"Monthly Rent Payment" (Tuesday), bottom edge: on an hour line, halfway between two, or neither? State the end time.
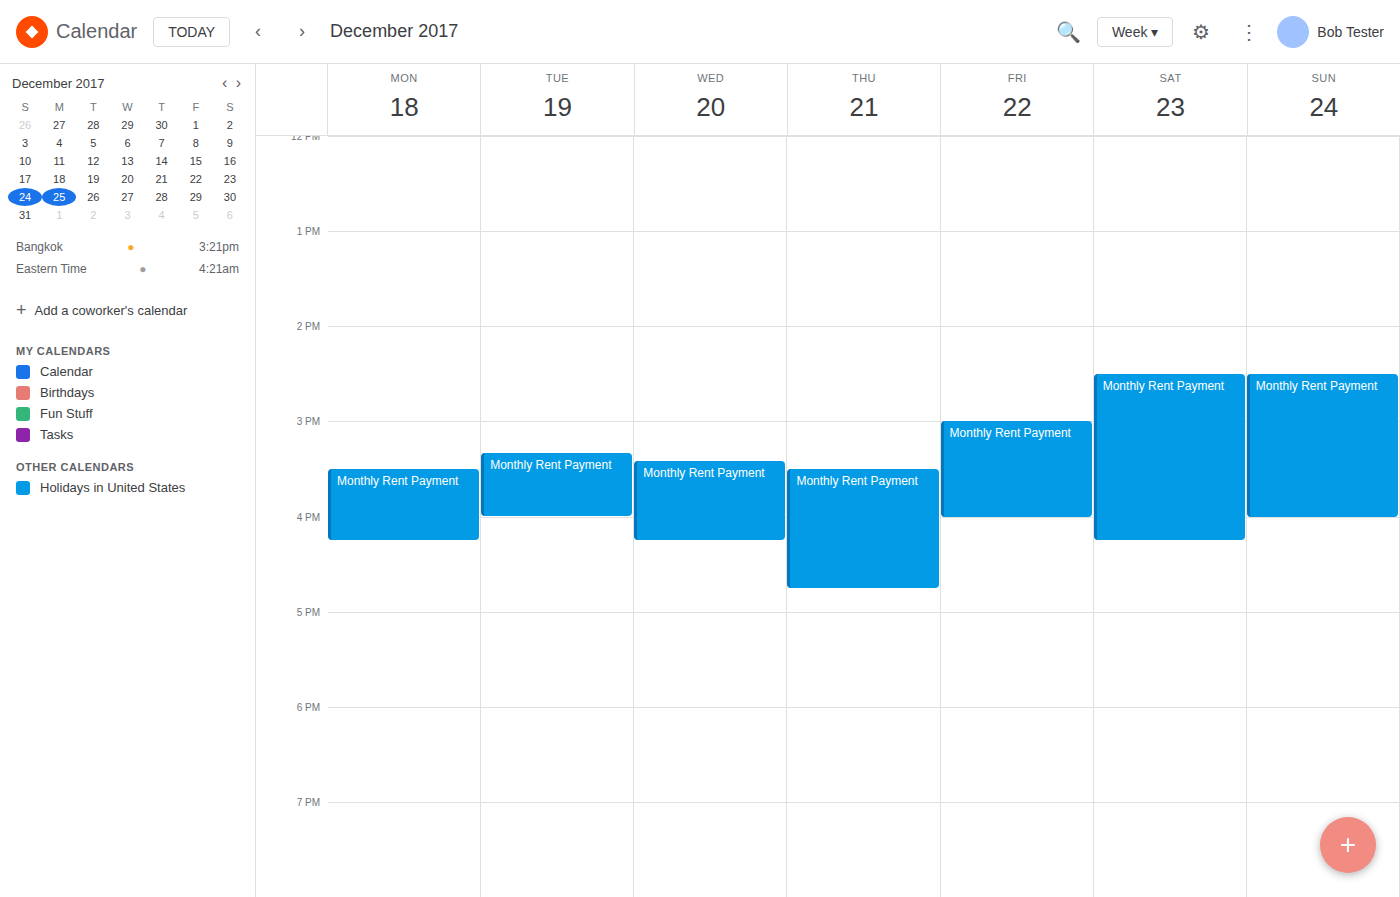
4:00 PM -- exactly on the 4 PM line.